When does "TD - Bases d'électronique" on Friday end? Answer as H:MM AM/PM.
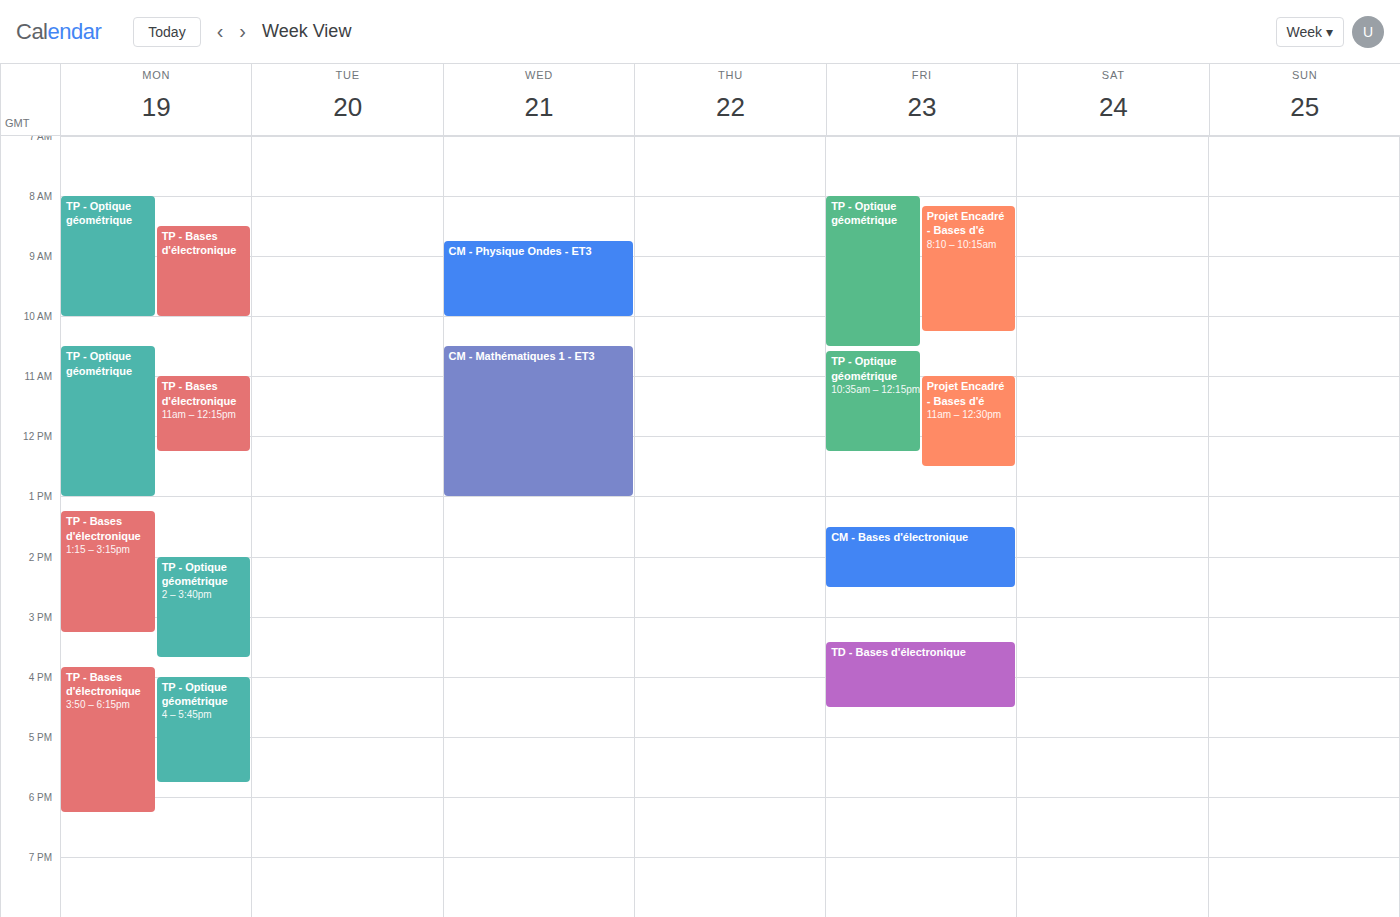
4:30 PM